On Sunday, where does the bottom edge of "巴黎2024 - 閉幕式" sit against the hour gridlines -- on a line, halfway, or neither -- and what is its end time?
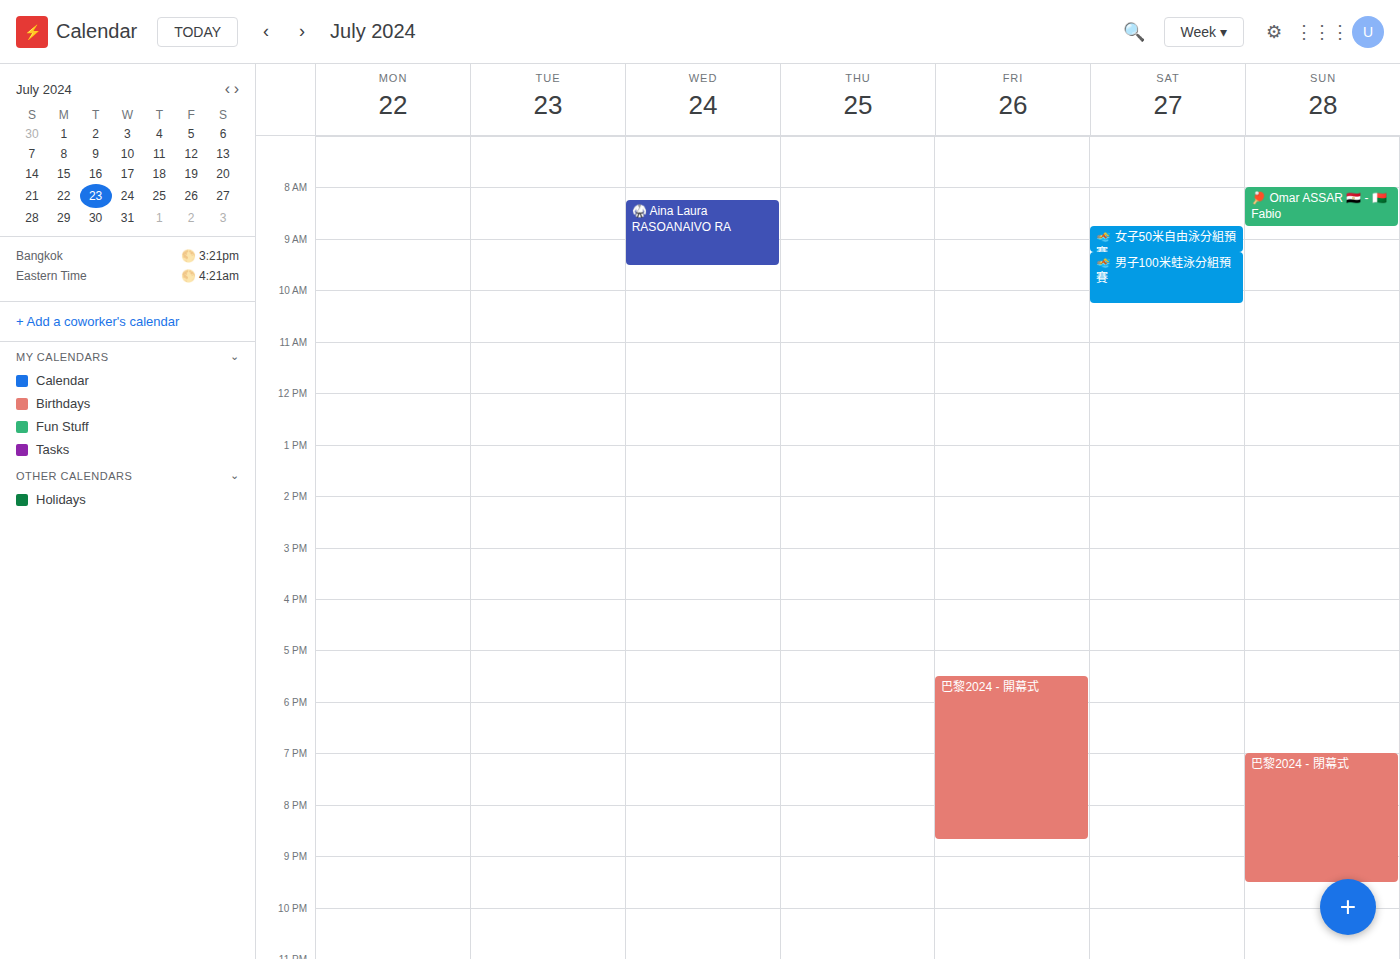
9:30 PM -- halfway between the 9 PM and 10 PM lines.